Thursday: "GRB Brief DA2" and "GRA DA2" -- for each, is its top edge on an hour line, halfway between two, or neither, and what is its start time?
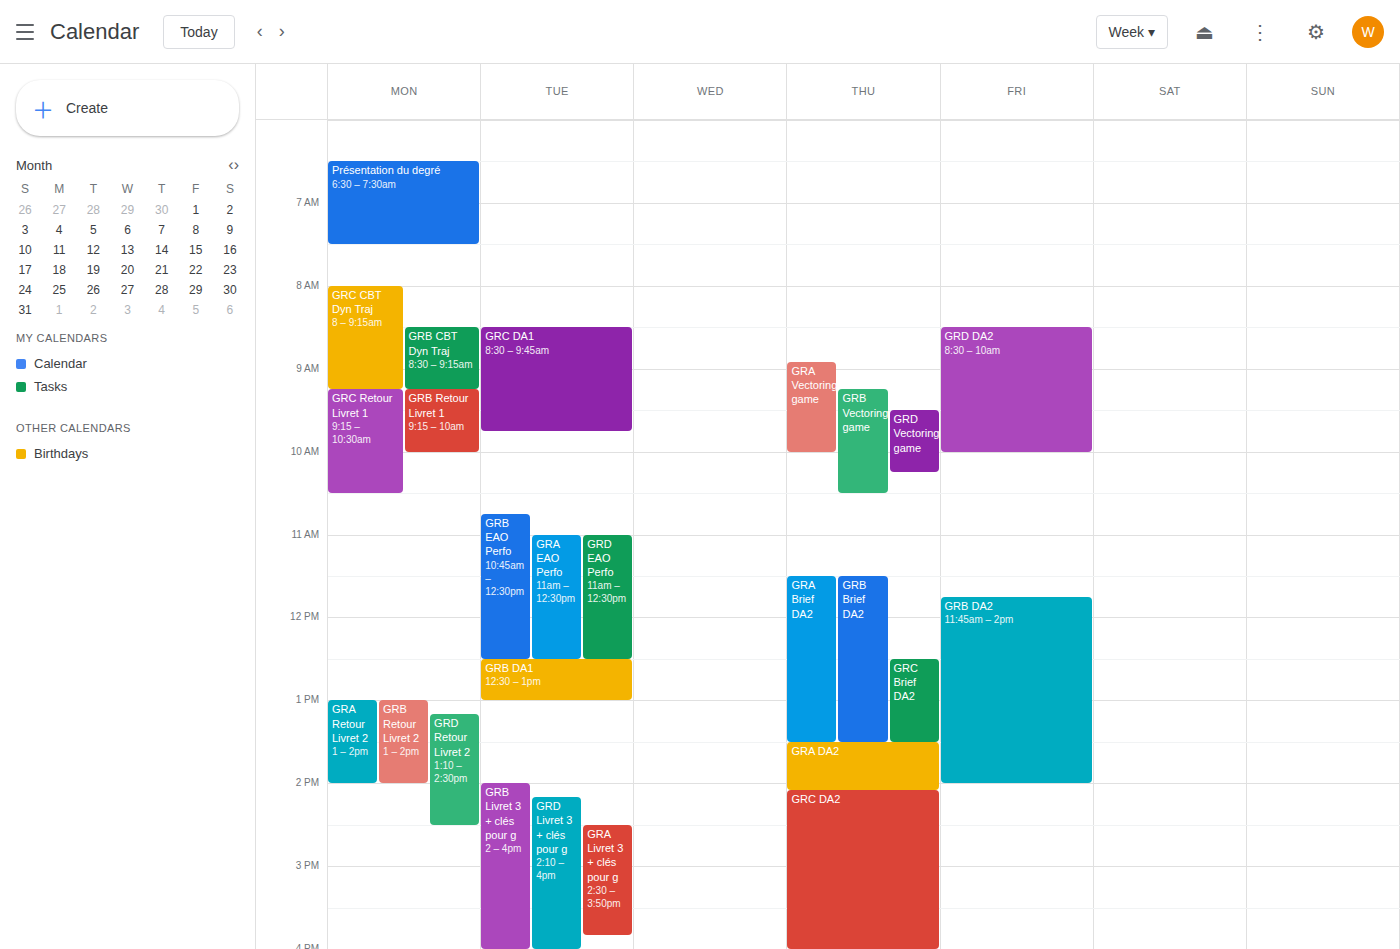
"GRB Brief DA2": 11:30 AM, halfway between the 11 AM and 12 PM lines. "GRA DA2": 1:30 PM, halfway between the 1 PM and 2 PM lines.